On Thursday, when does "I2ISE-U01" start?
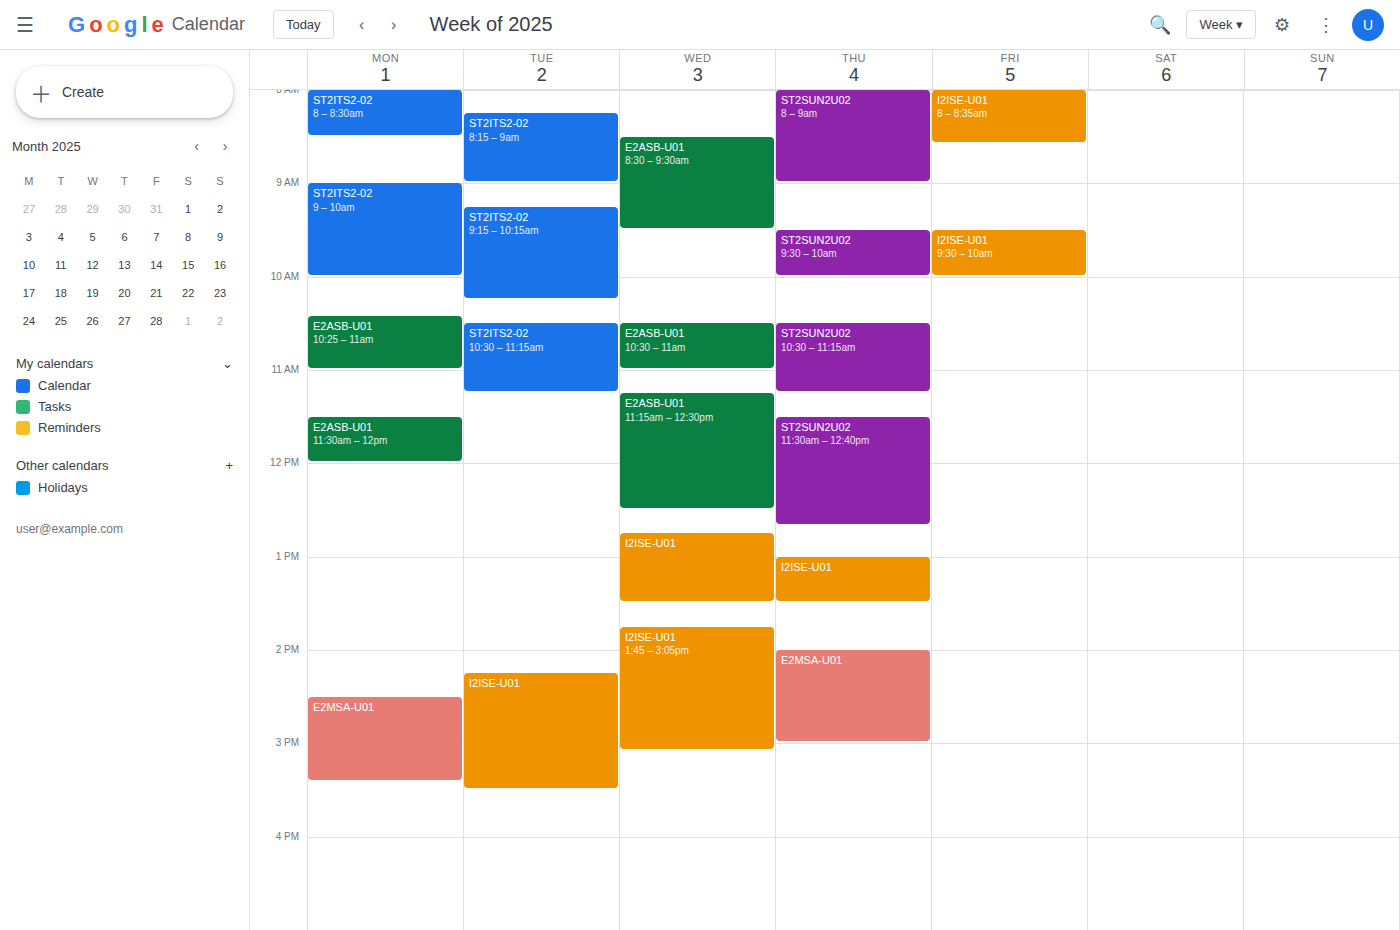
1:00 PM